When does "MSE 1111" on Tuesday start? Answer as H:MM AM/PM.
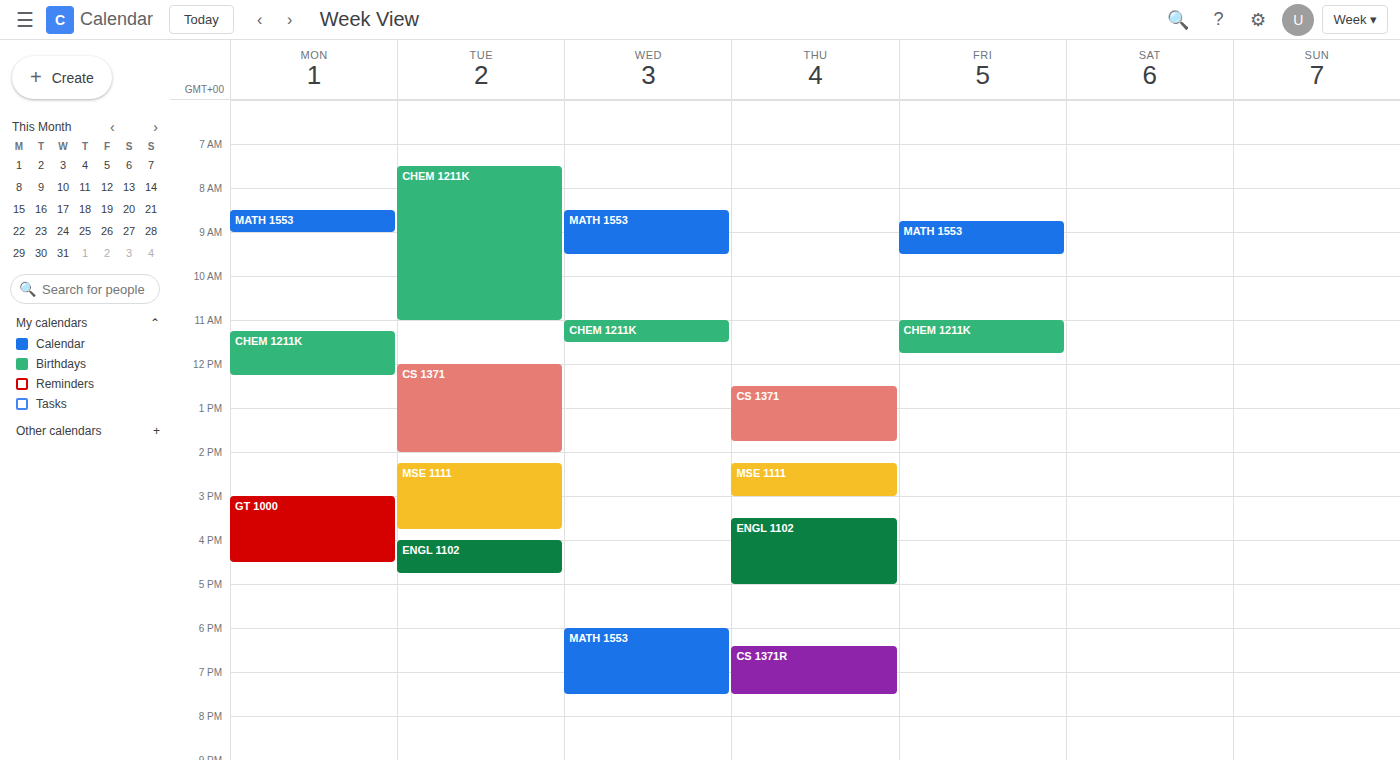
2:15 PM